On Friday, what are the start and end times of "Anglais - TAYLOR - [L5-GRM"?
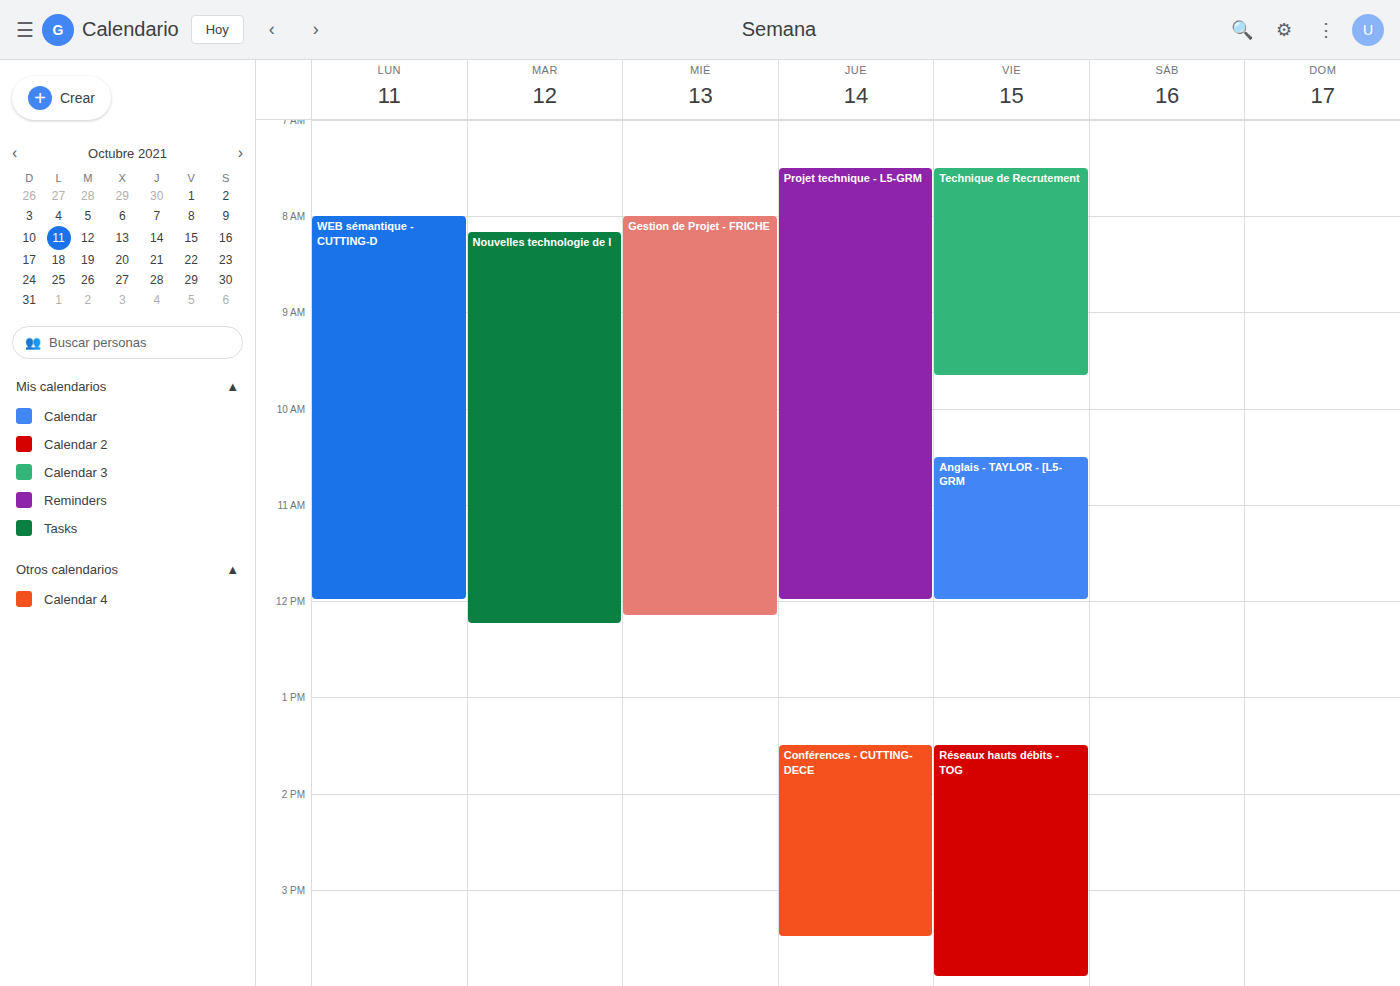
10:30 AM to 12:00 PM